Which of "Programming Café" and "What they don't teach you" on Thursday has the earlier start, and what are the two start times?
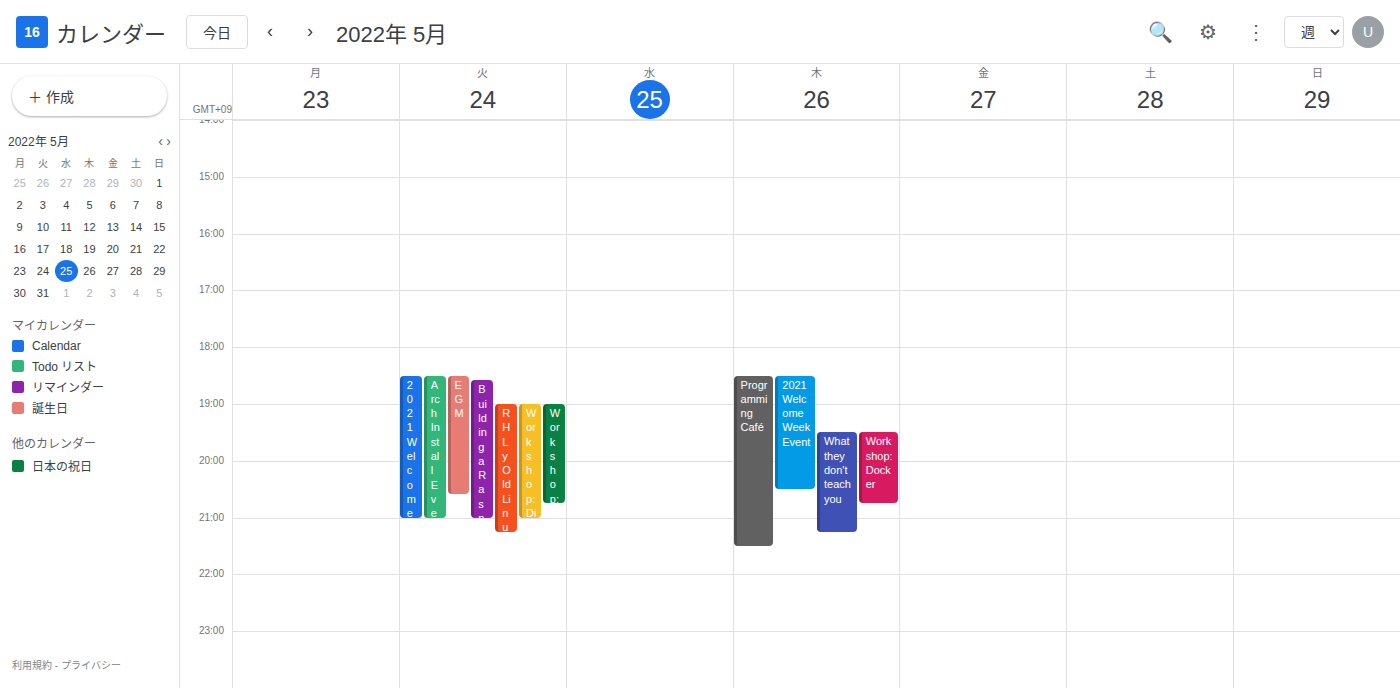
"Programming Café" 6:30 PM; "What they don't teach you" 7:30 PM.